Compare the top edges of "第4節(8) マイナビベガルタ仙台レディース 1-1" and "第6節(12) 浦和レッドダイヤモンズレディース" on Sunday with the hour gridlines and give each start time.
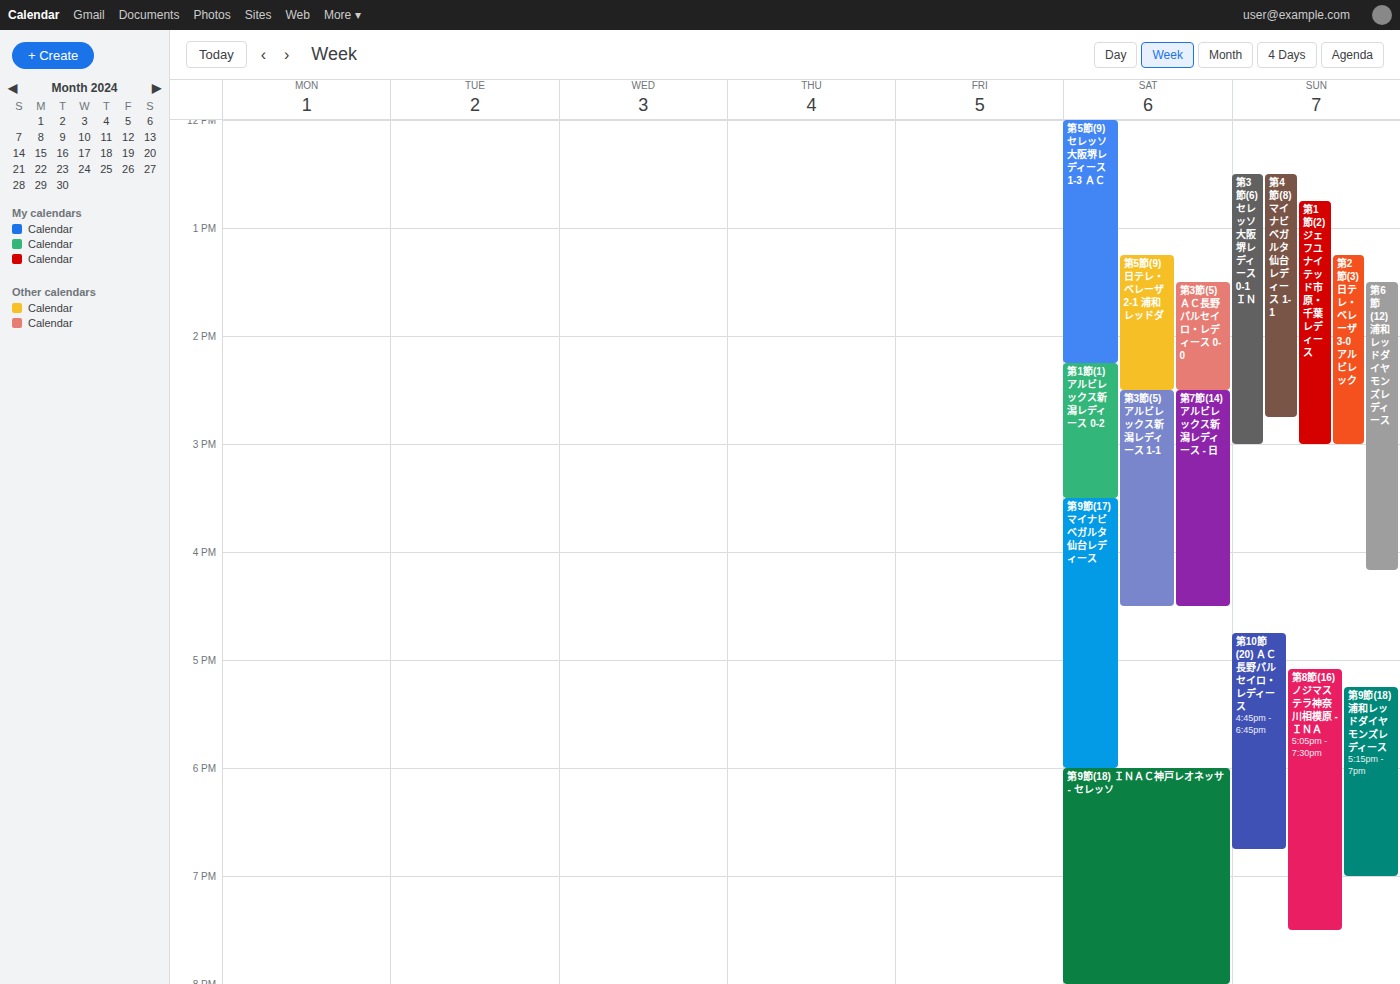
"第4節(8) マイナビベガルタ仙台レディース 1-1": 12:30 PM, halfway between the 12 PM and 1 PM lines. "第6節(12) 浦和レッドダイヤモンズレディース": 1:30 PM, halfway between the 1 PM and 2 PM lines.